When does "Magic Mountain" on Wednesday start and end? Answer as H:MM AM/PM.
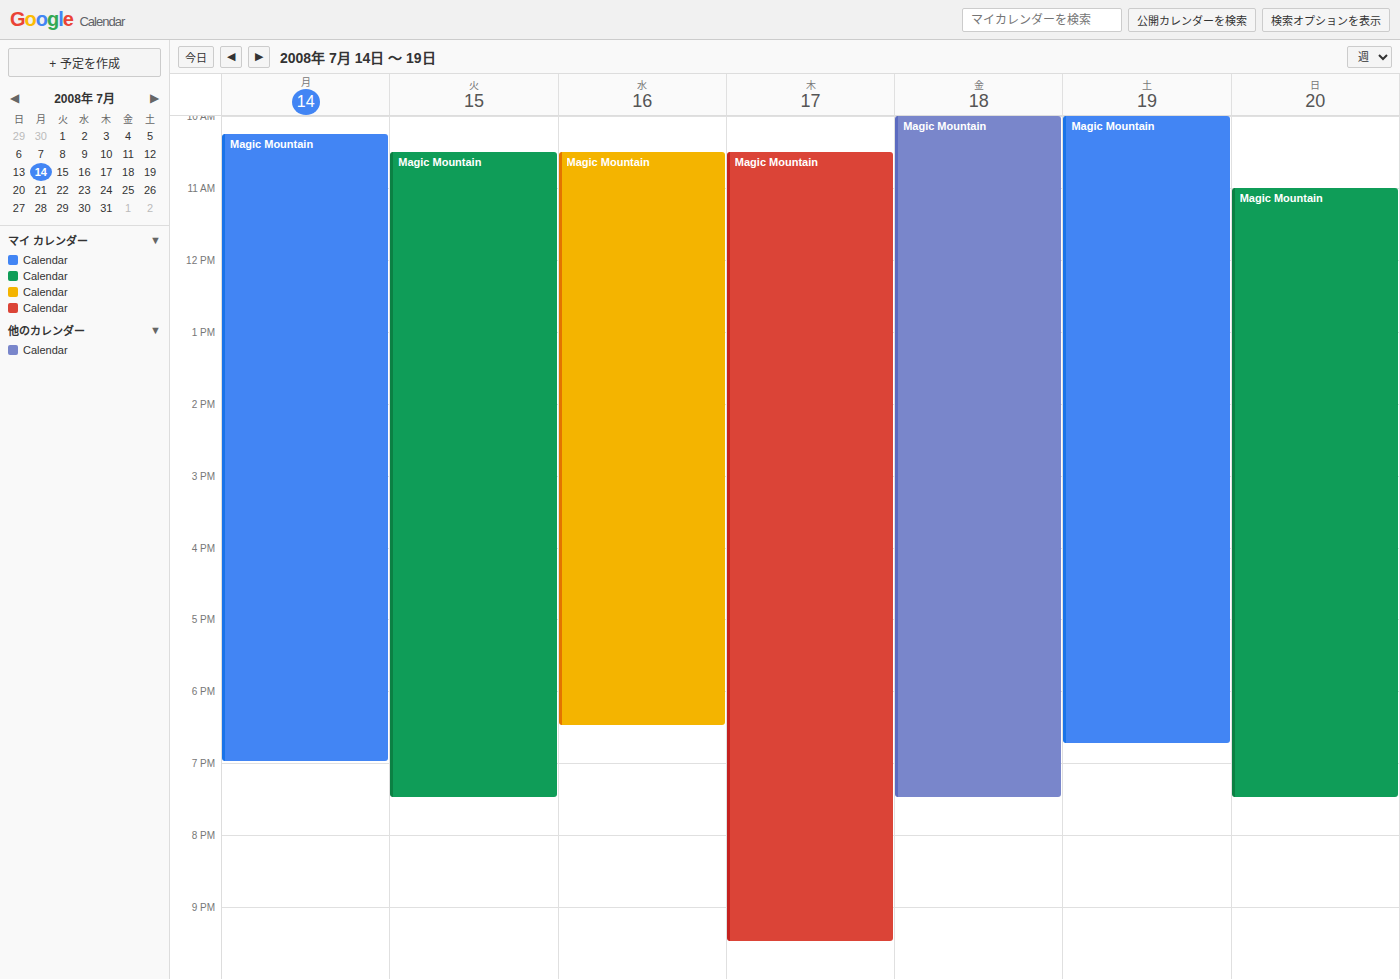
10:30 AM to 6:30 PM